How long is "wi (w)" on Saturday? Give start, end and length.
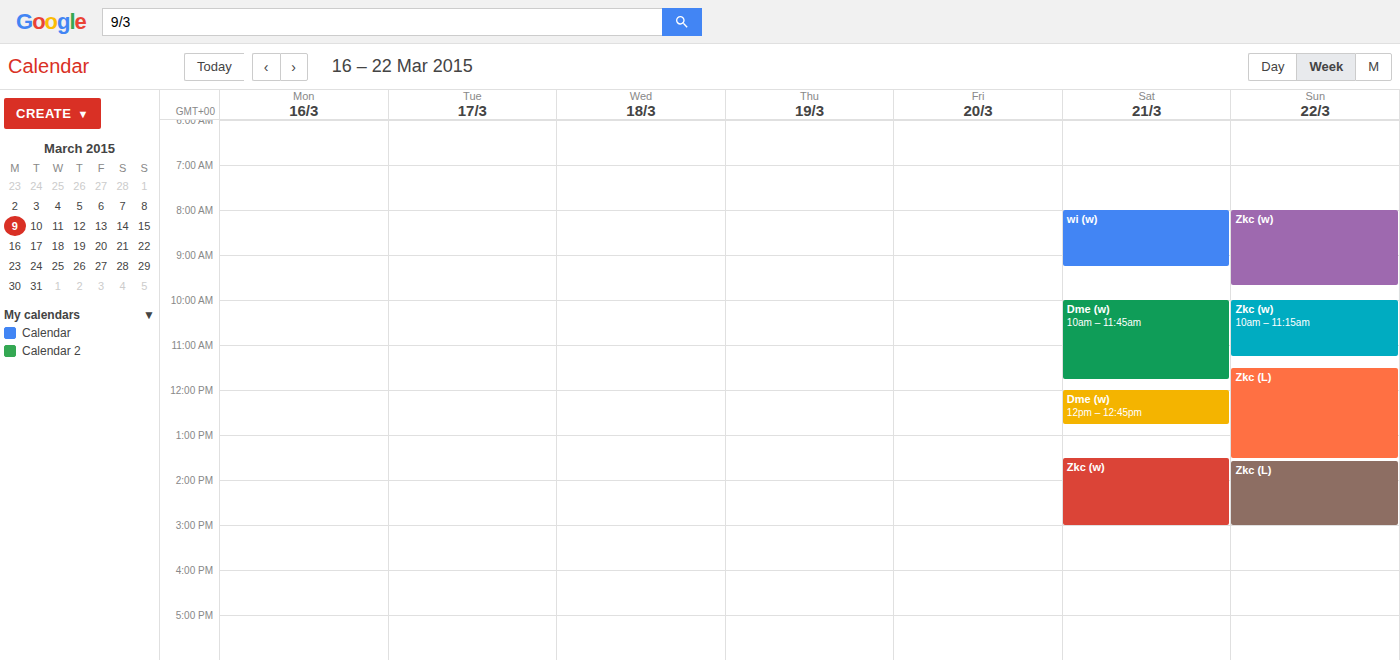
8:00 AM to 9:15 AM, 1 hour 15 minutes